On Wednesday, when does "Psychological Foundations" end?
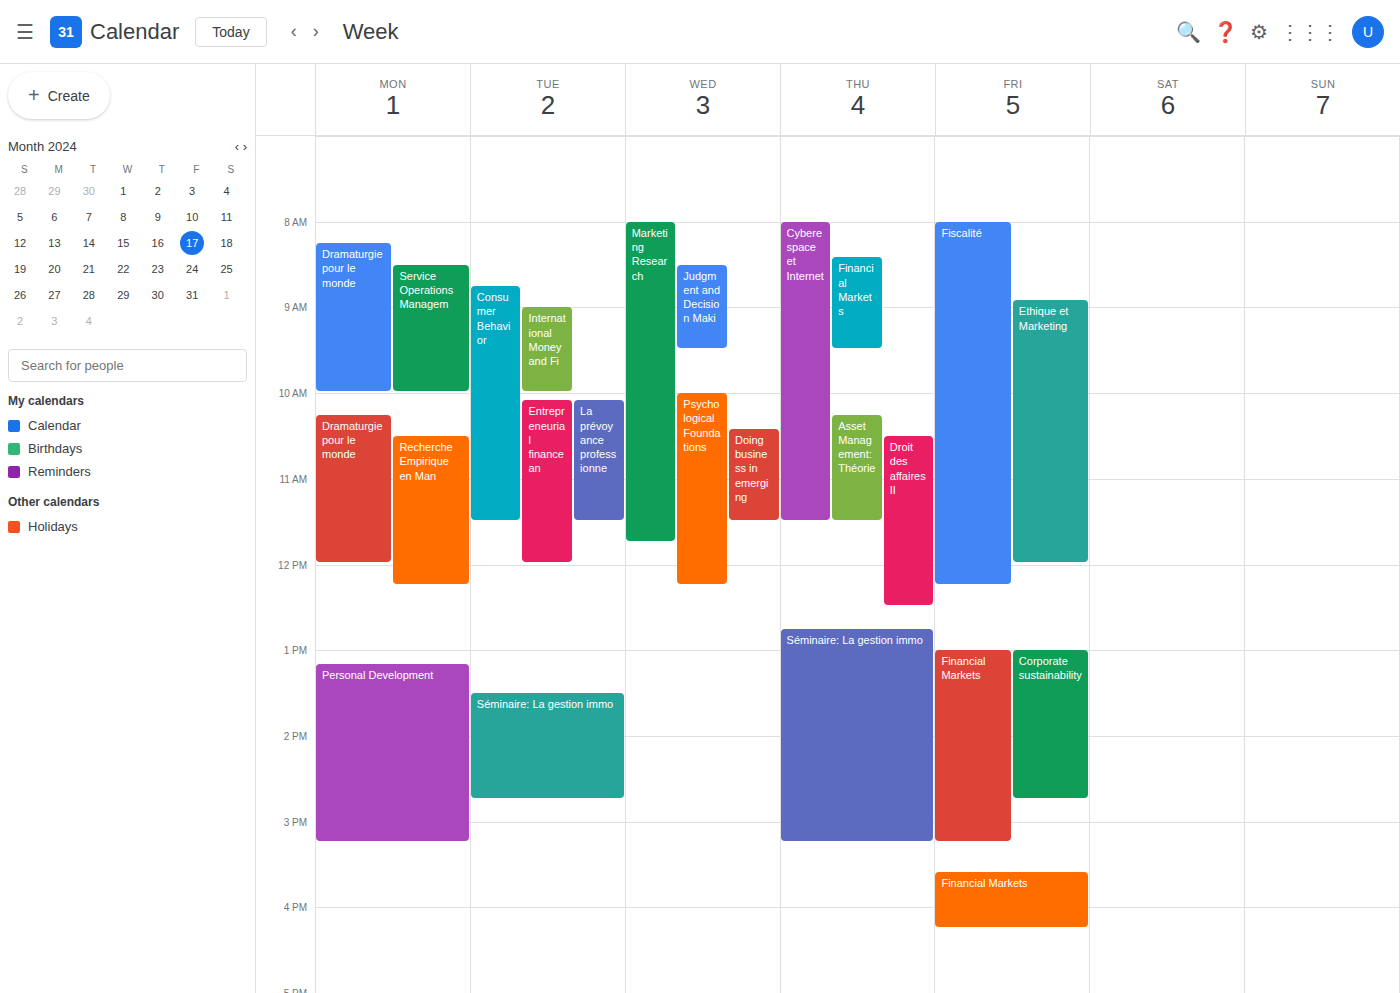
12:15 PM